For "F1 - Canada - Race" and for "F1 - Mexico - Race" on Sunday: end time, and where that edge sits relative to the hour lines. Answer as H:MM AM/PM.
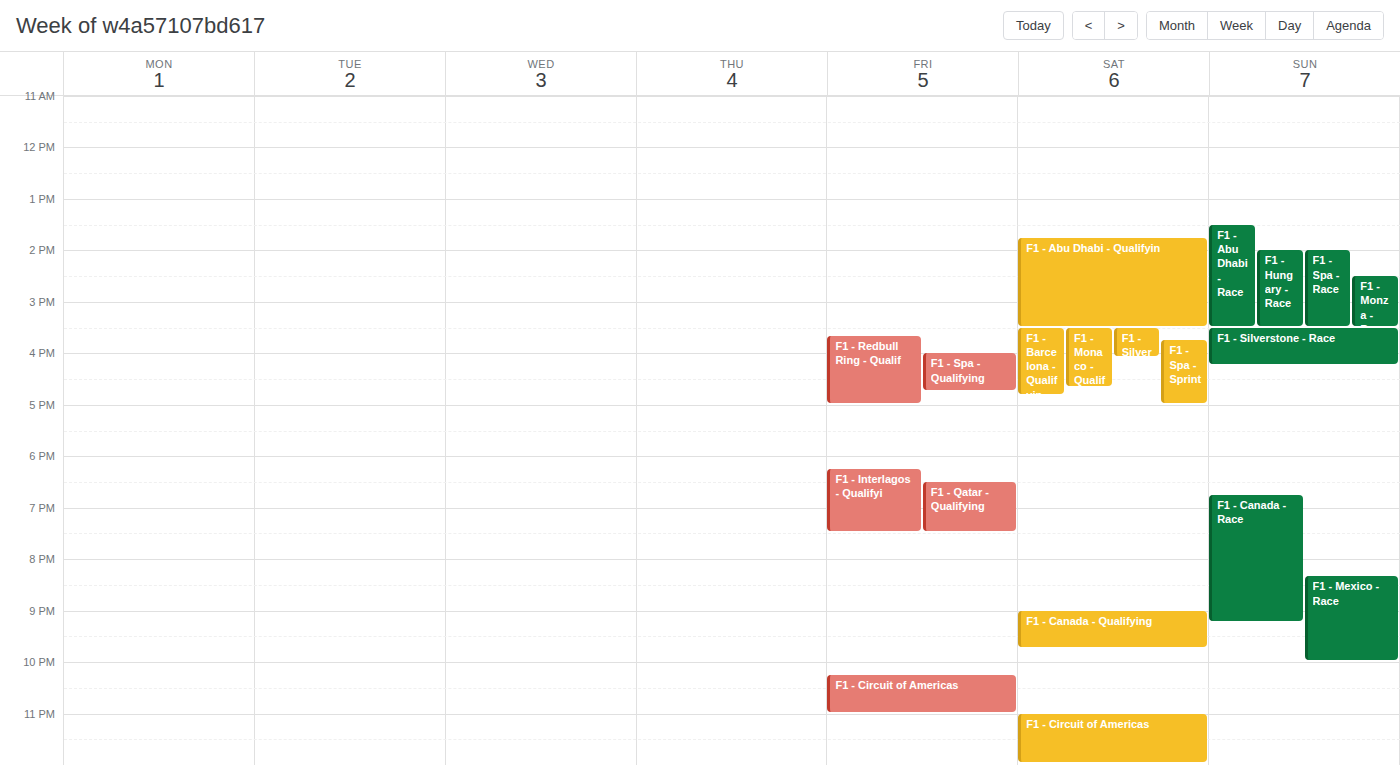
"F1 - Canada - Race": 9:15 PM, neither: a quarter of the way from the 9 PM line to the 10 PM line. "F1 - Mexico - Race": 10:00 PM, exactly on the 10 PM line.